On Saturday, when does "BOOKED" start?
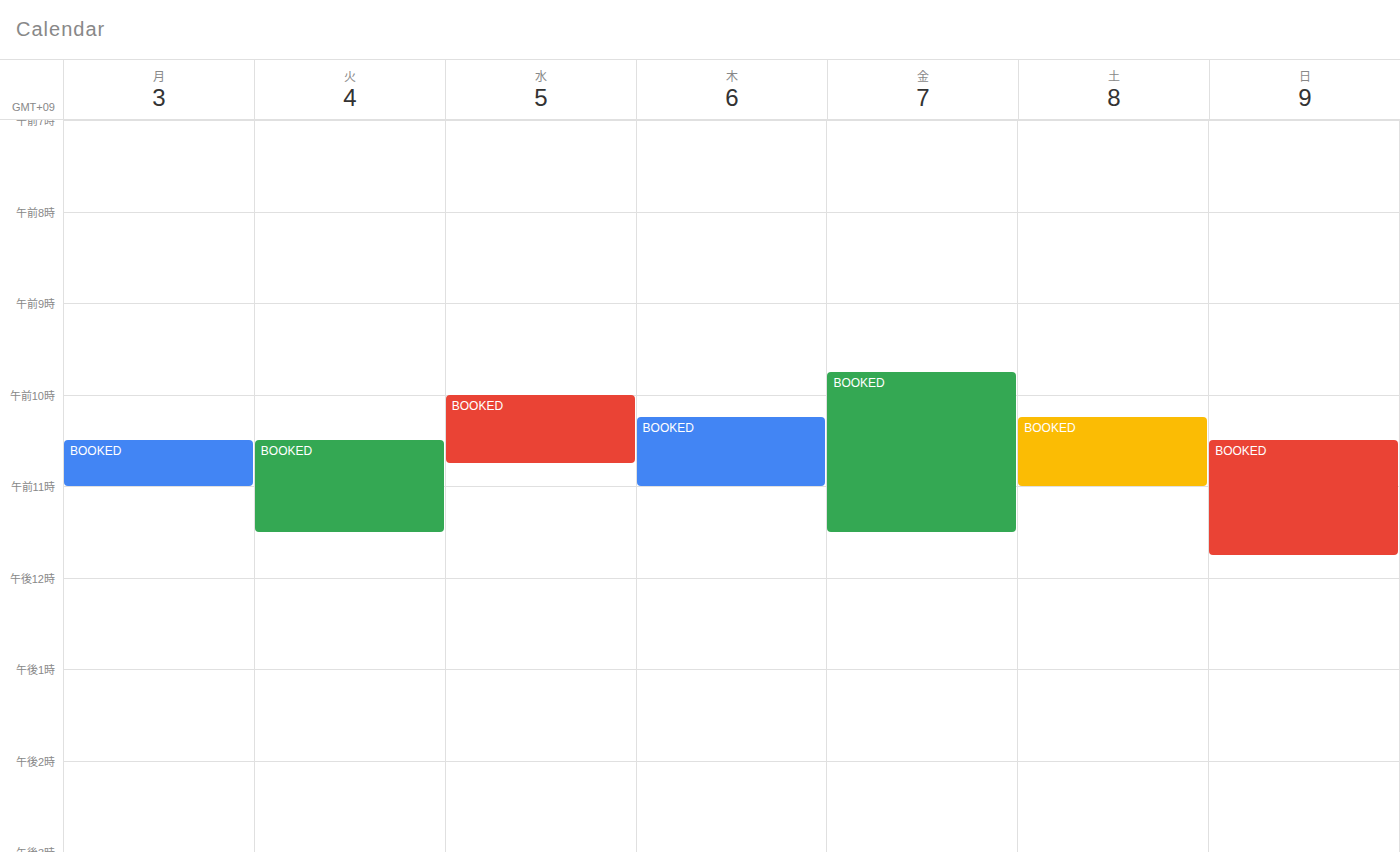
10:15 AM